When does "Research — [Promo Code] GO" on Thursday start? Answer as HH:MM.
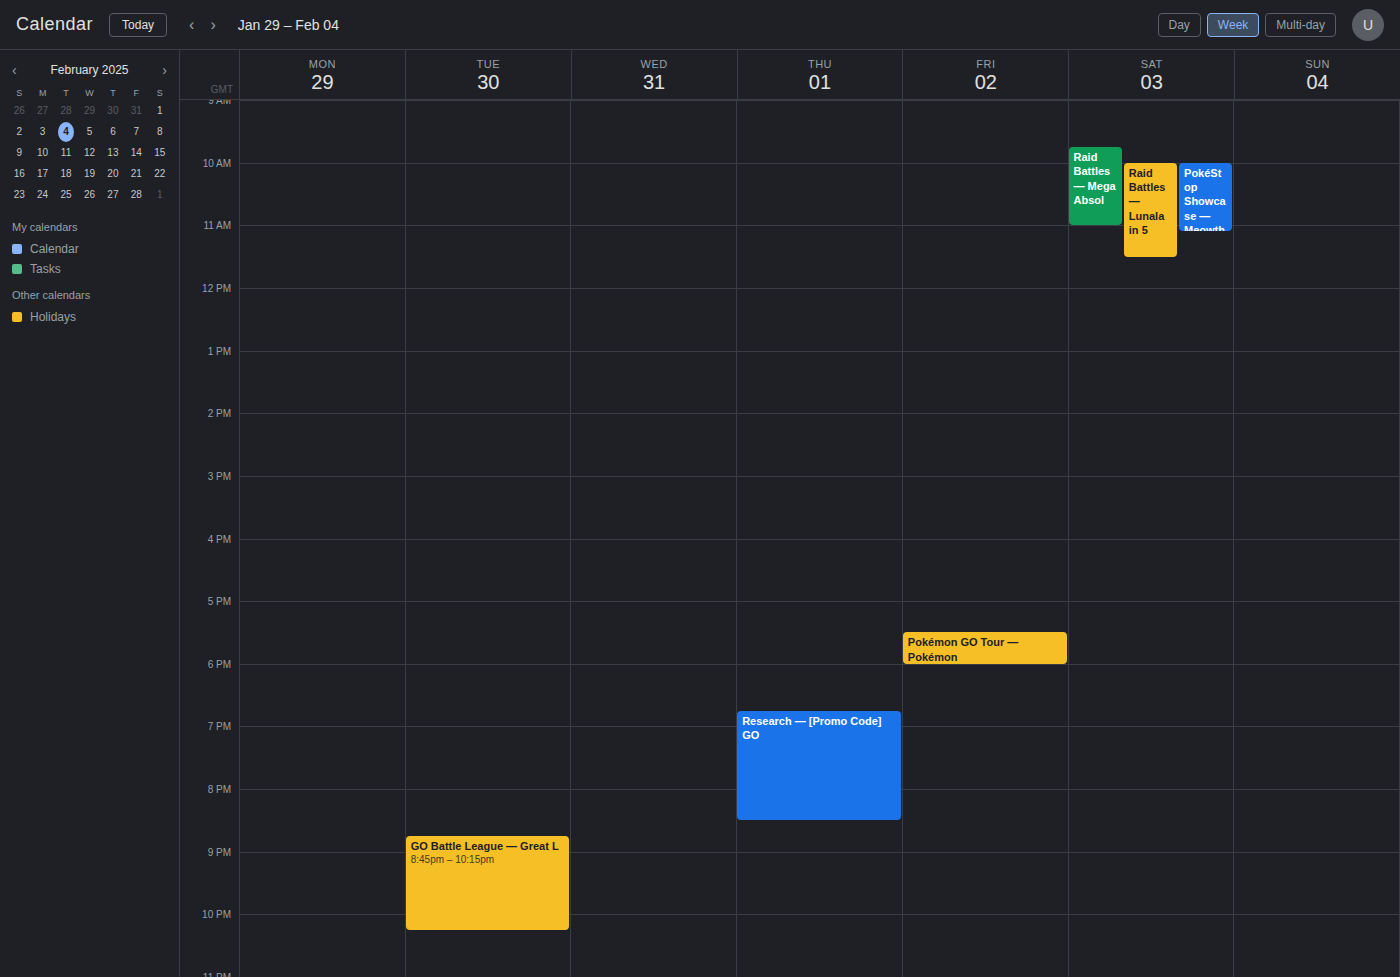
18:45